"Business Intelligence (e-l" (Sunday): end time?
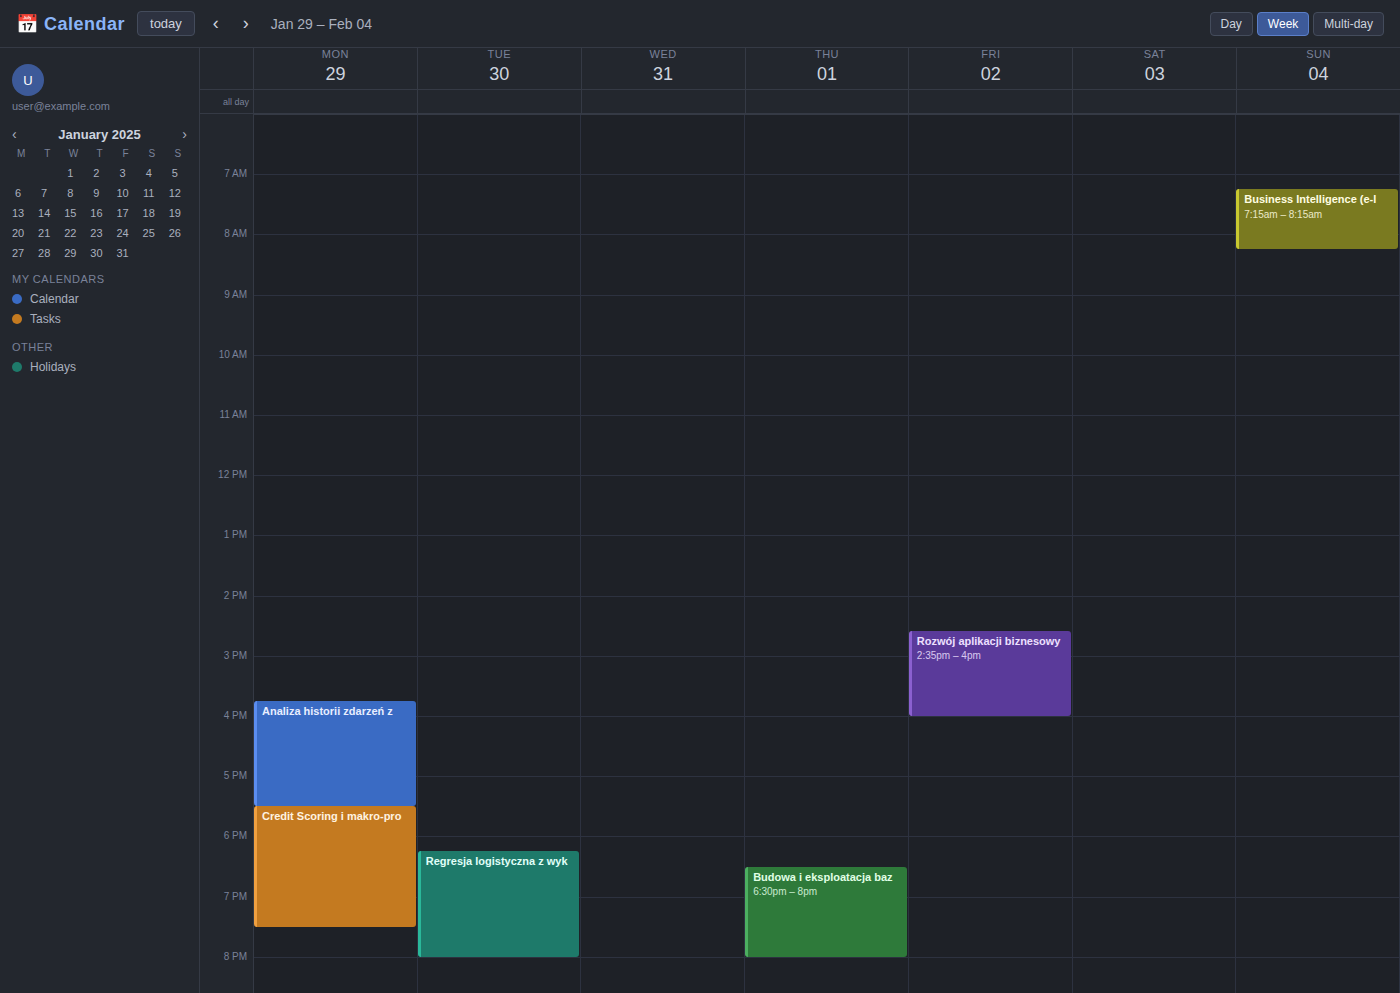
8:15 AM